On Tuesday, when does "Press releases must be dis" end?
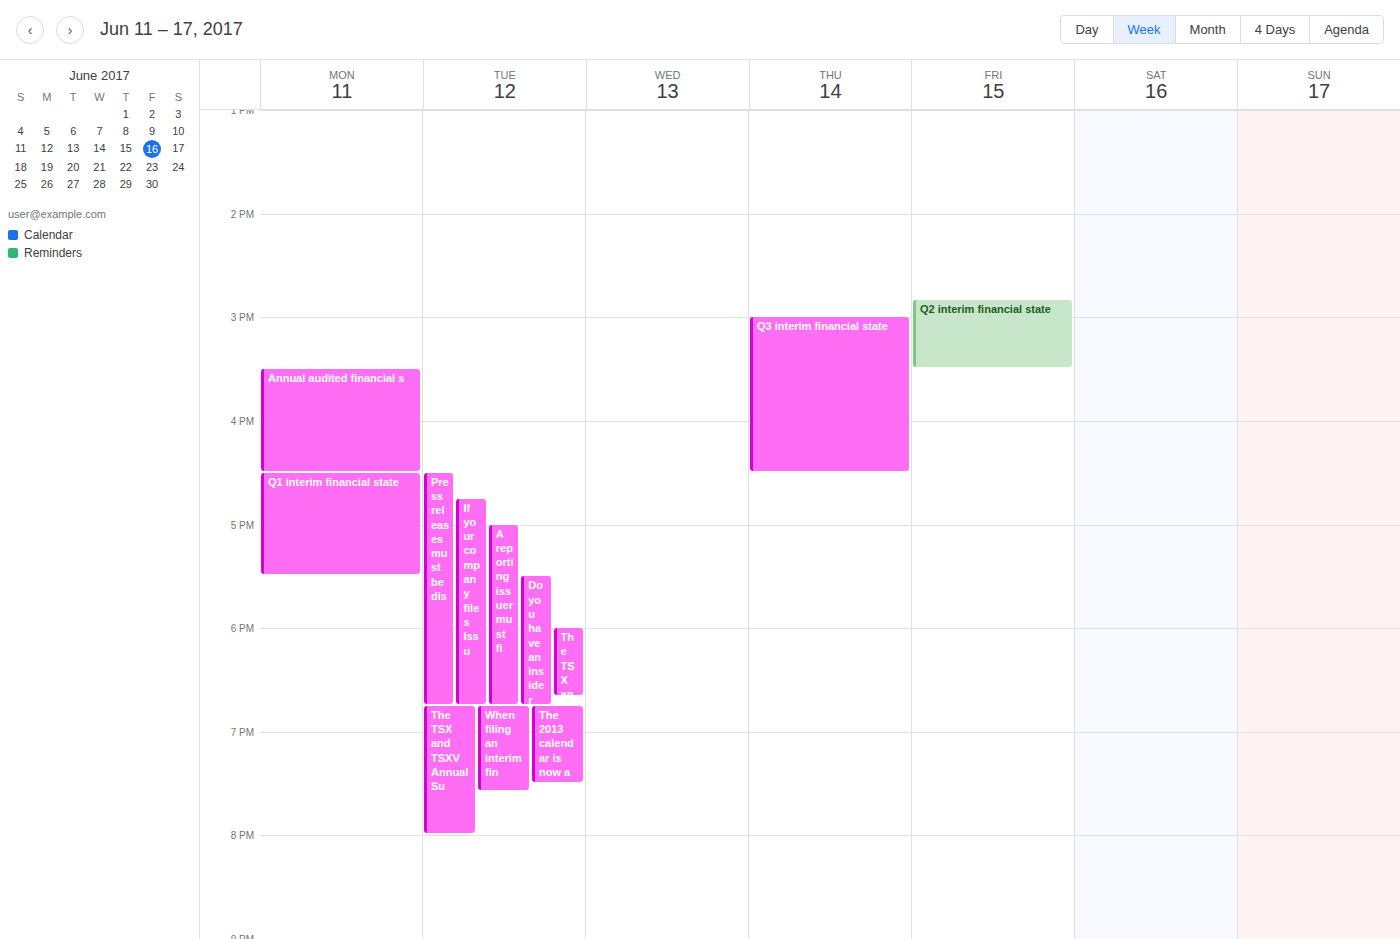
6:45 PM